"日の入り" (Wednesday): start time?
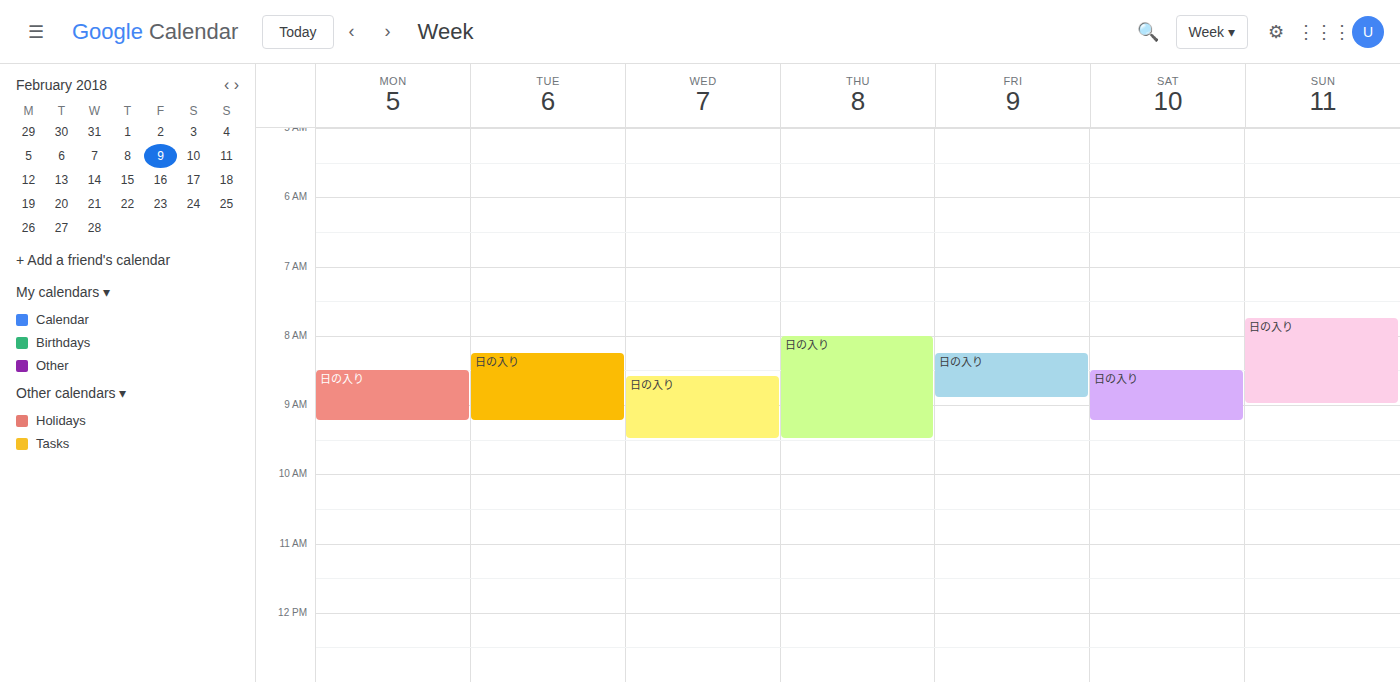
08:35